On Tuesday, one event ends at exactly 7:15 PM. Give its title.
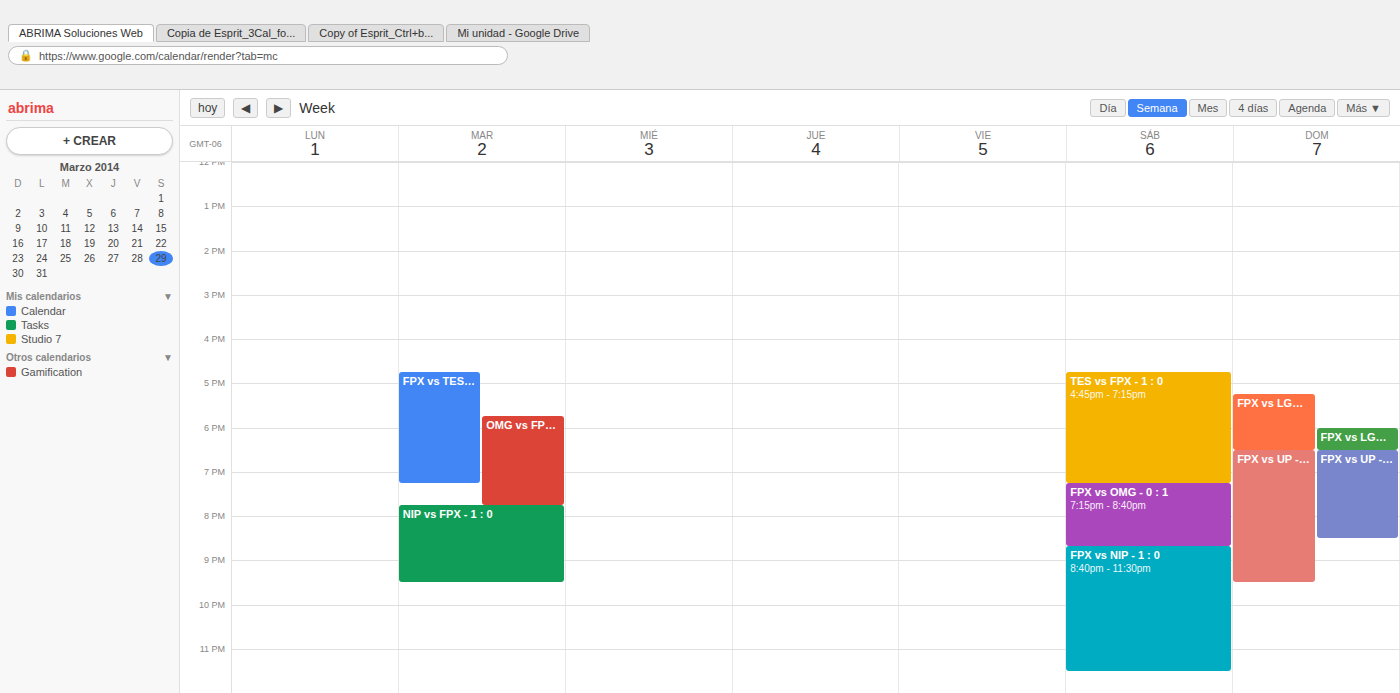
"FPX vs TES - 0 : 1"